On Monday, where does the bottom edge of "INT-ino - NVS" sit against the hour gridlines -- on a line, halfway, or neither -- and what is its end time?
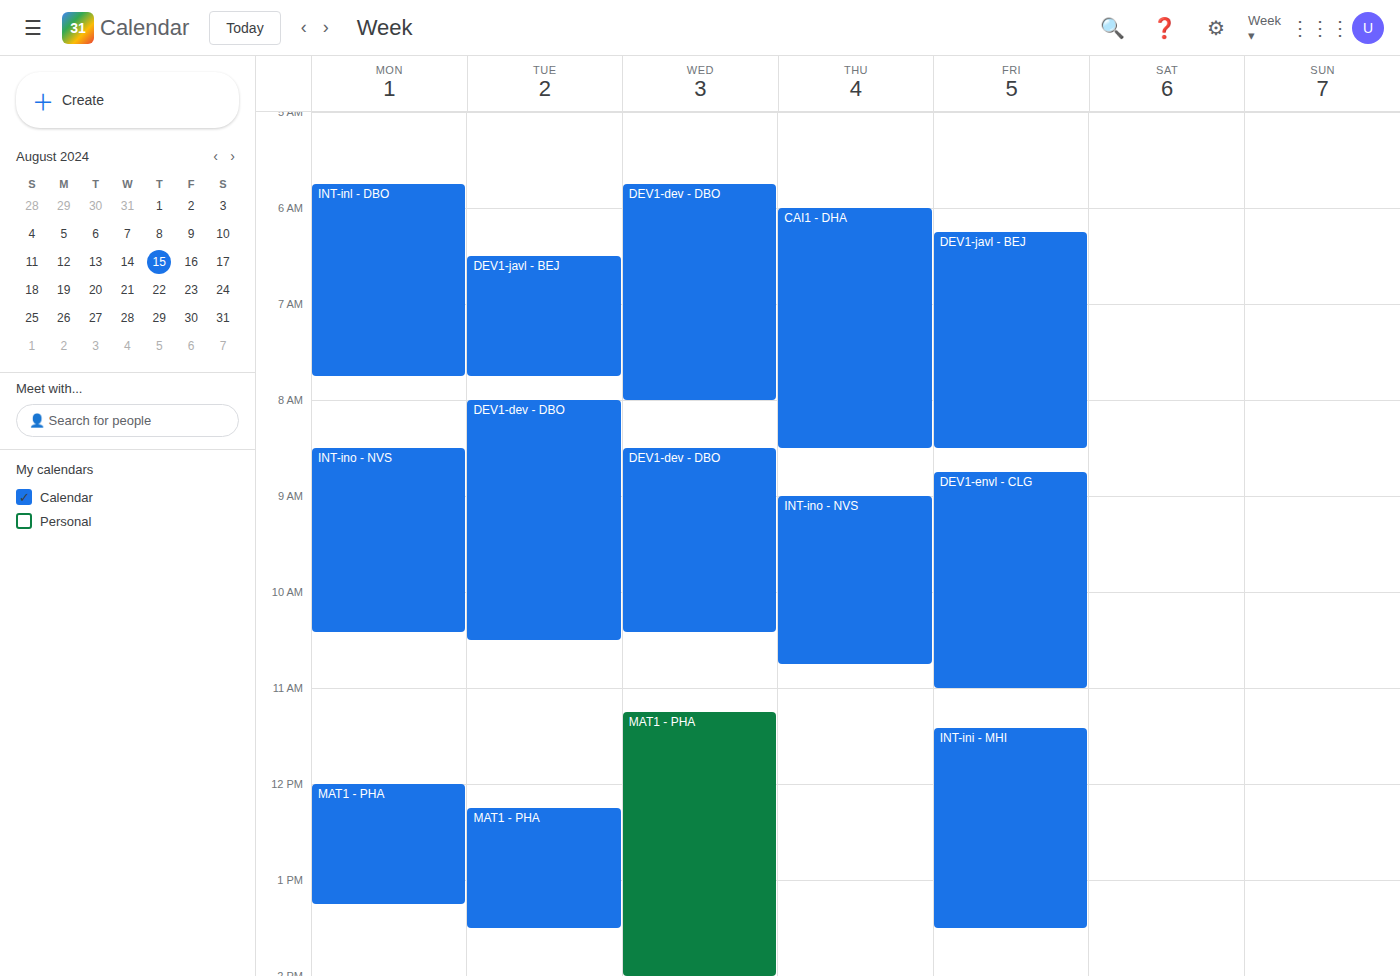
10:25 AM -- neither: 25 minutes below the 10 AM line and 35 minutes above the 11 AM line.